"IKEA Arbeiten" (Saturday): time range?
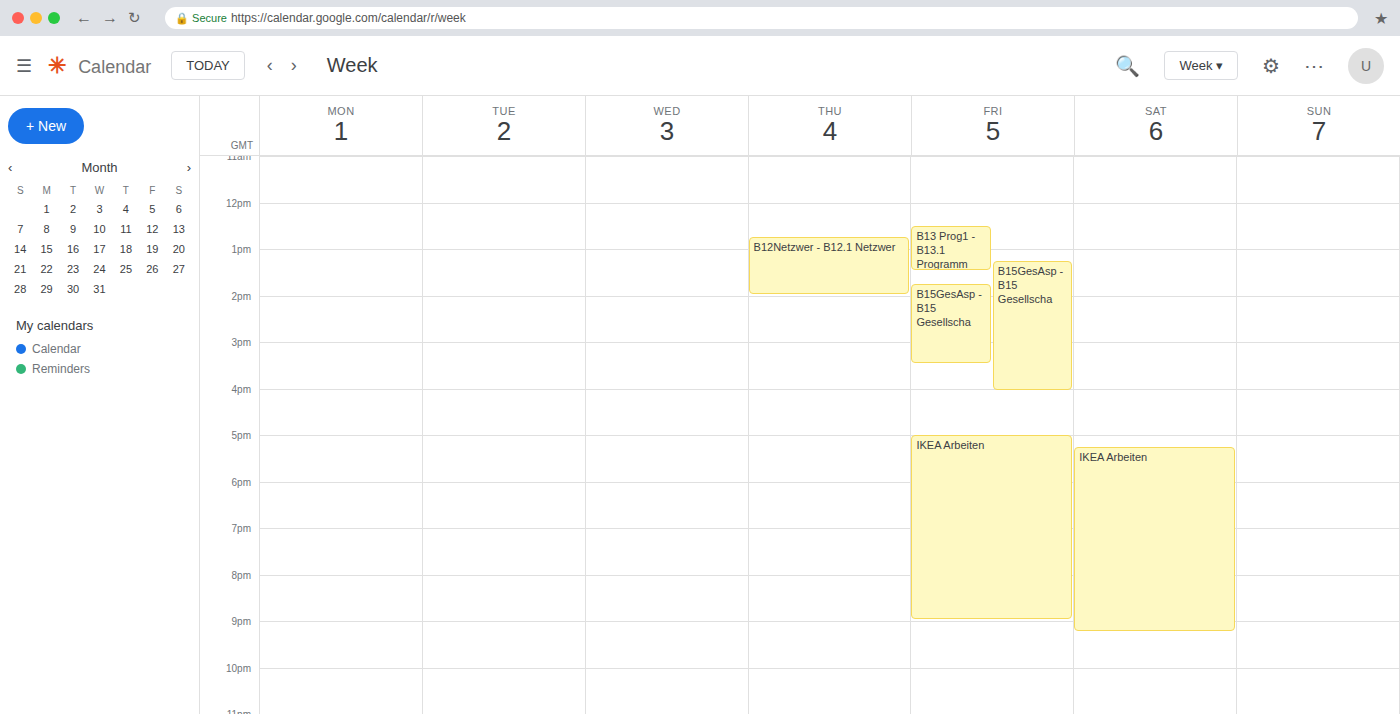
5:15 PM to 9:15 PM